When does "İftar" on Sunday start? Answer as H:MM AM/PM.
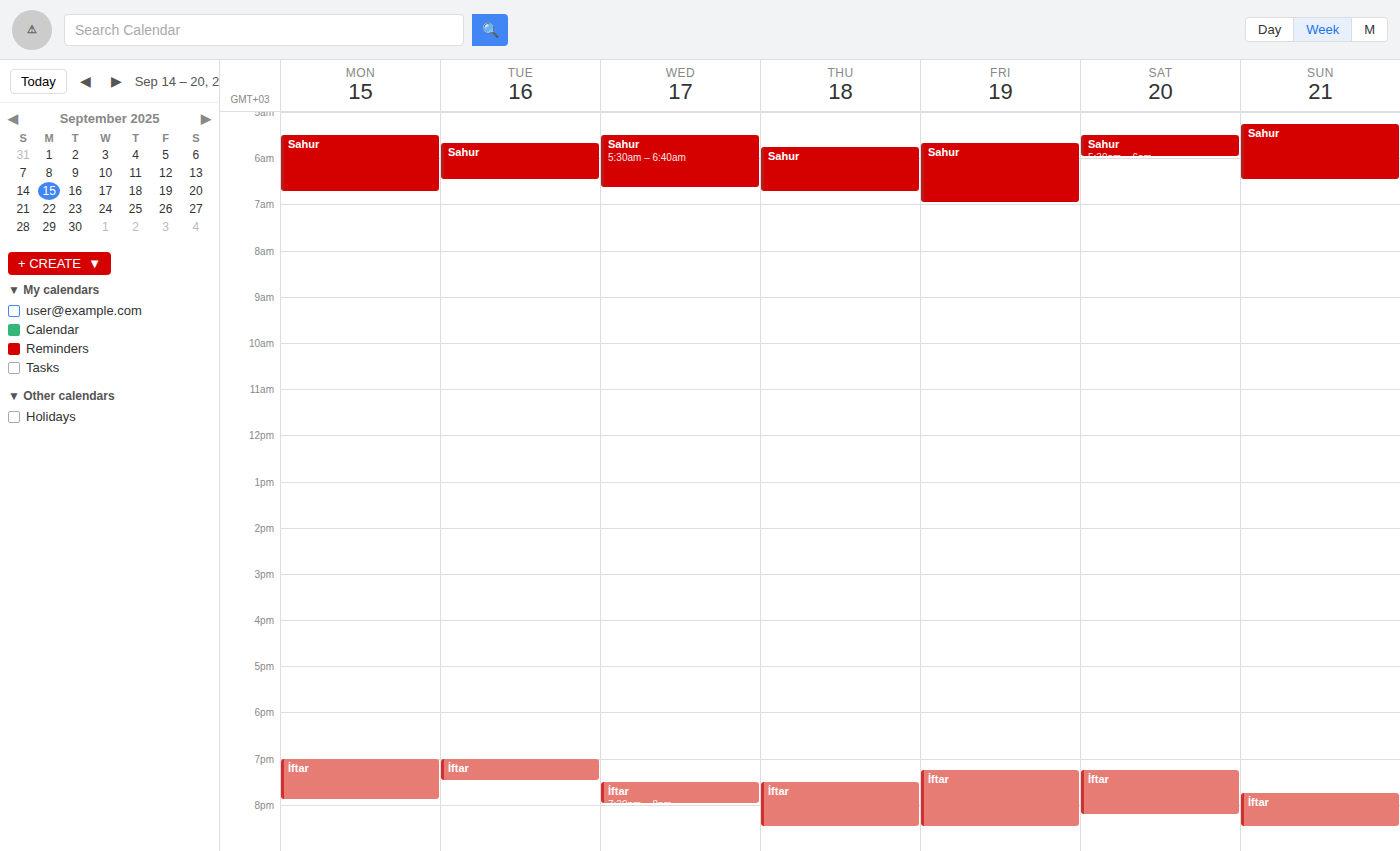
7:45 PM